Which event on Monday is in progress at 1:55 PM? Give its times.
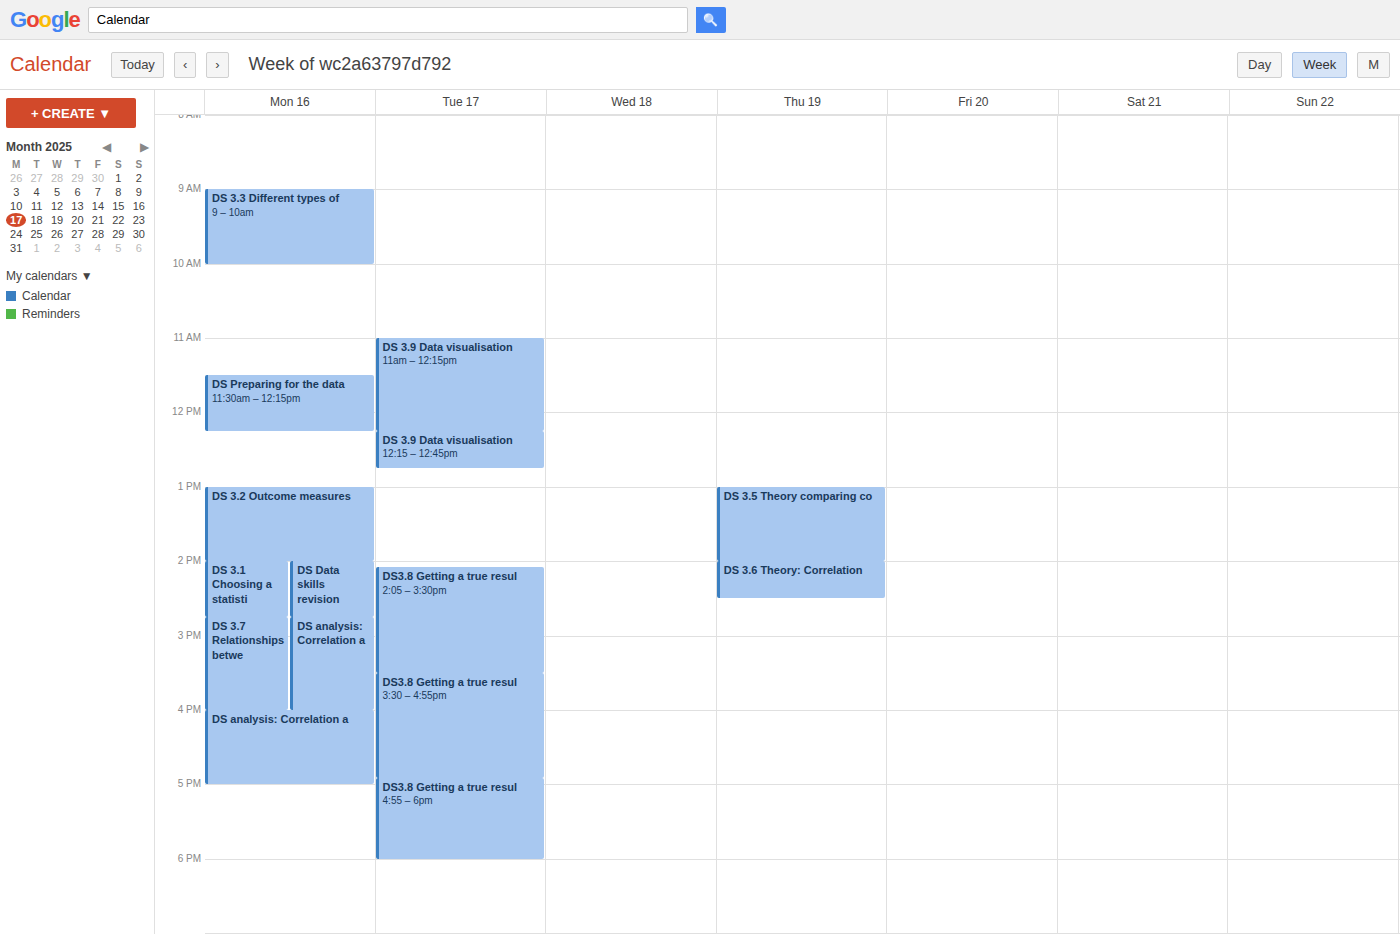
"DS 3.2 Outcome measures", 1:00 PM to 2:00 PM